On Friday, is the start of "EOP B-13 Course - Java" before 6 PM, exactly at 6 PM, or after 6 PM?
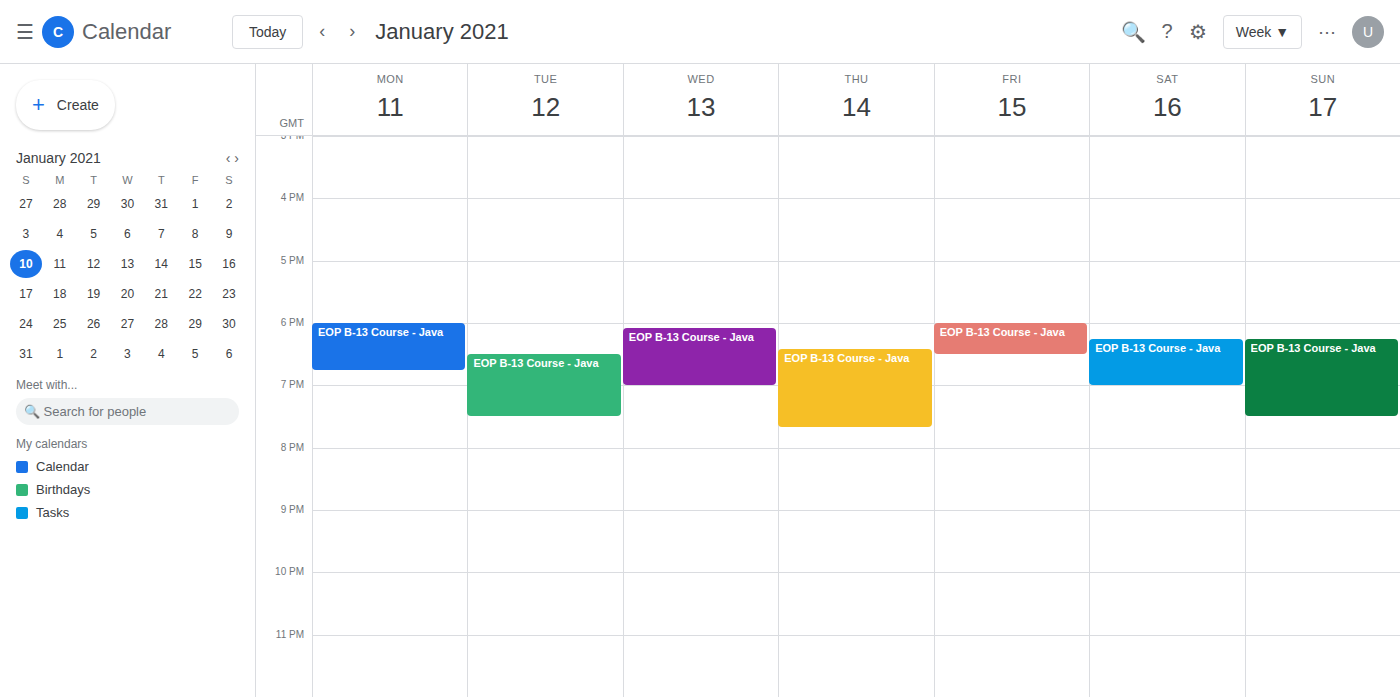
6:00 PM -- exactly at 6 PM, on the 6 PM line.